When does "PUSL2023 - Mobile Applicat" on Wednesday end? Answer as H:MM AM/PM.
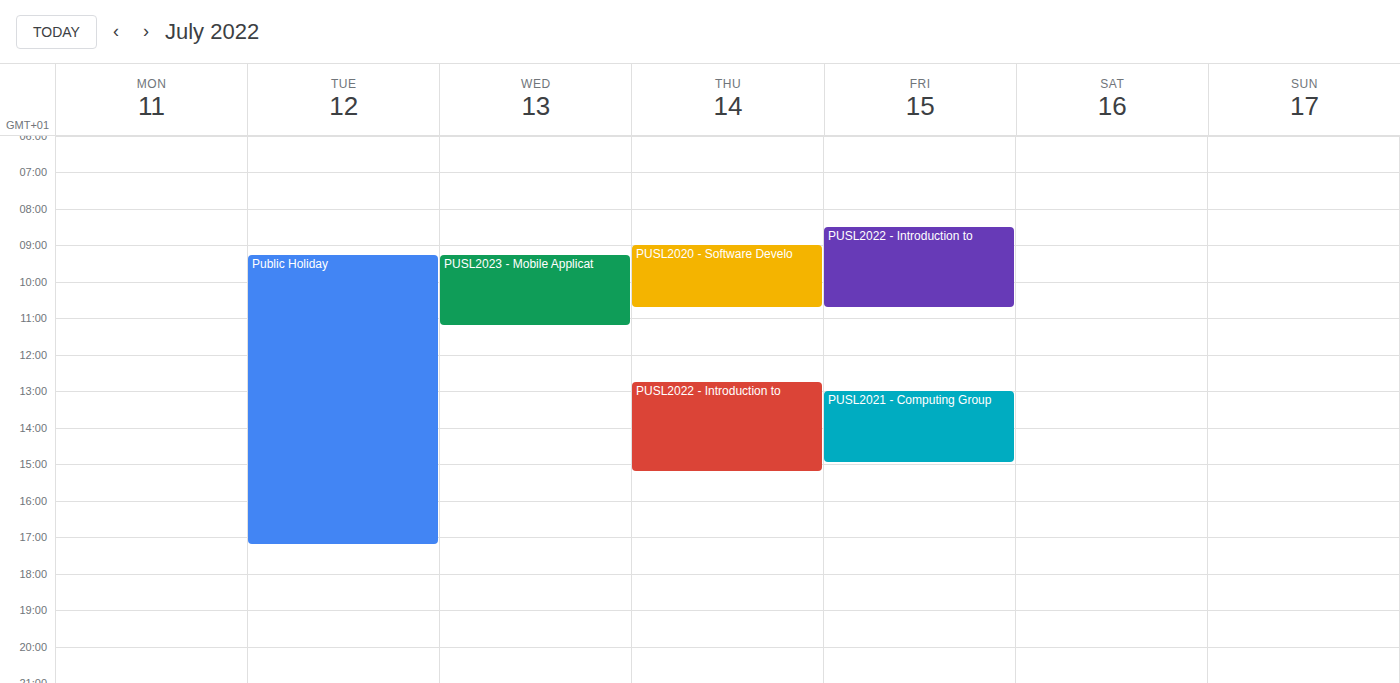
11:15 AM